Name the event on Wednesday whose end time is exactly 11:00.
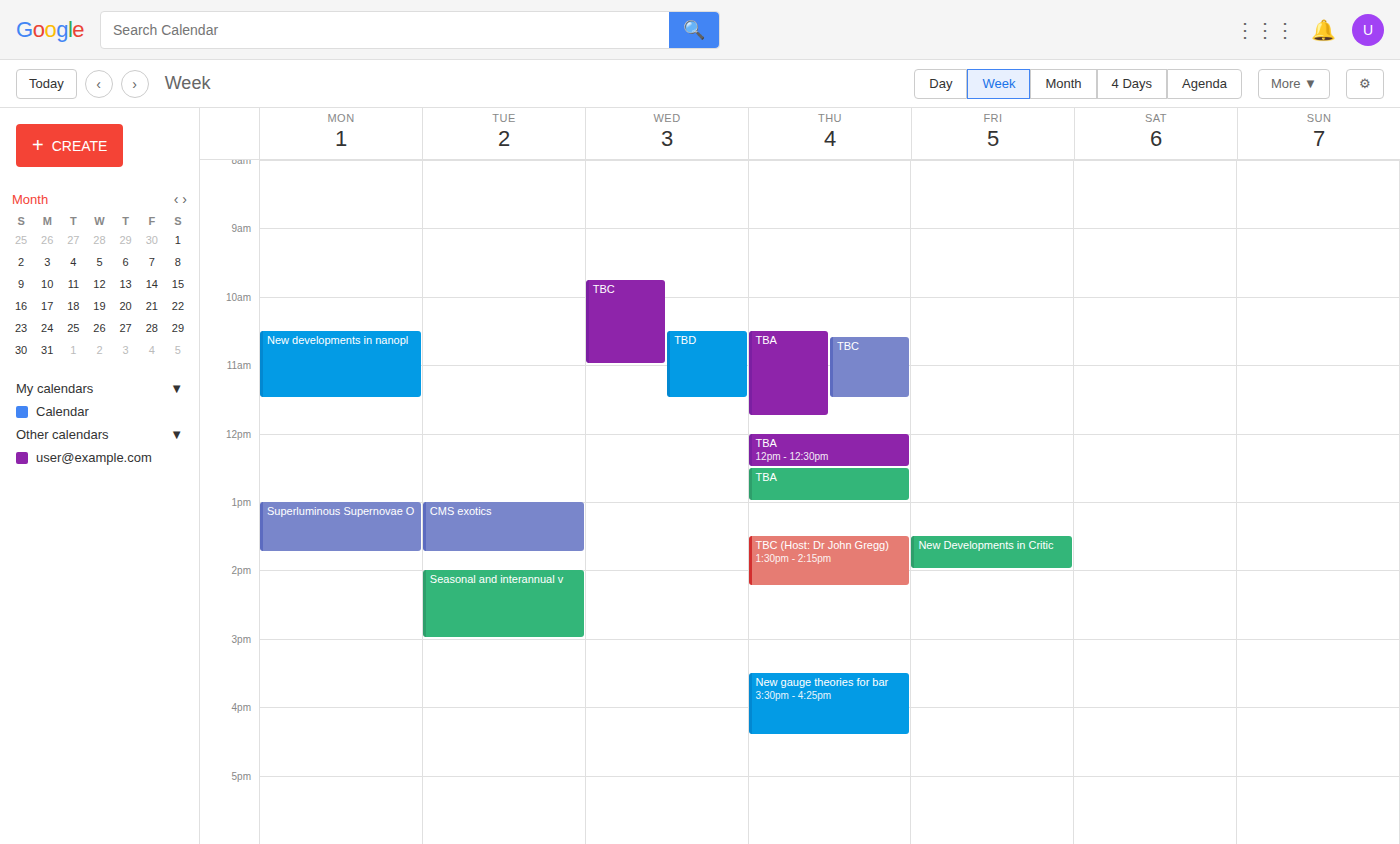
"TBC"